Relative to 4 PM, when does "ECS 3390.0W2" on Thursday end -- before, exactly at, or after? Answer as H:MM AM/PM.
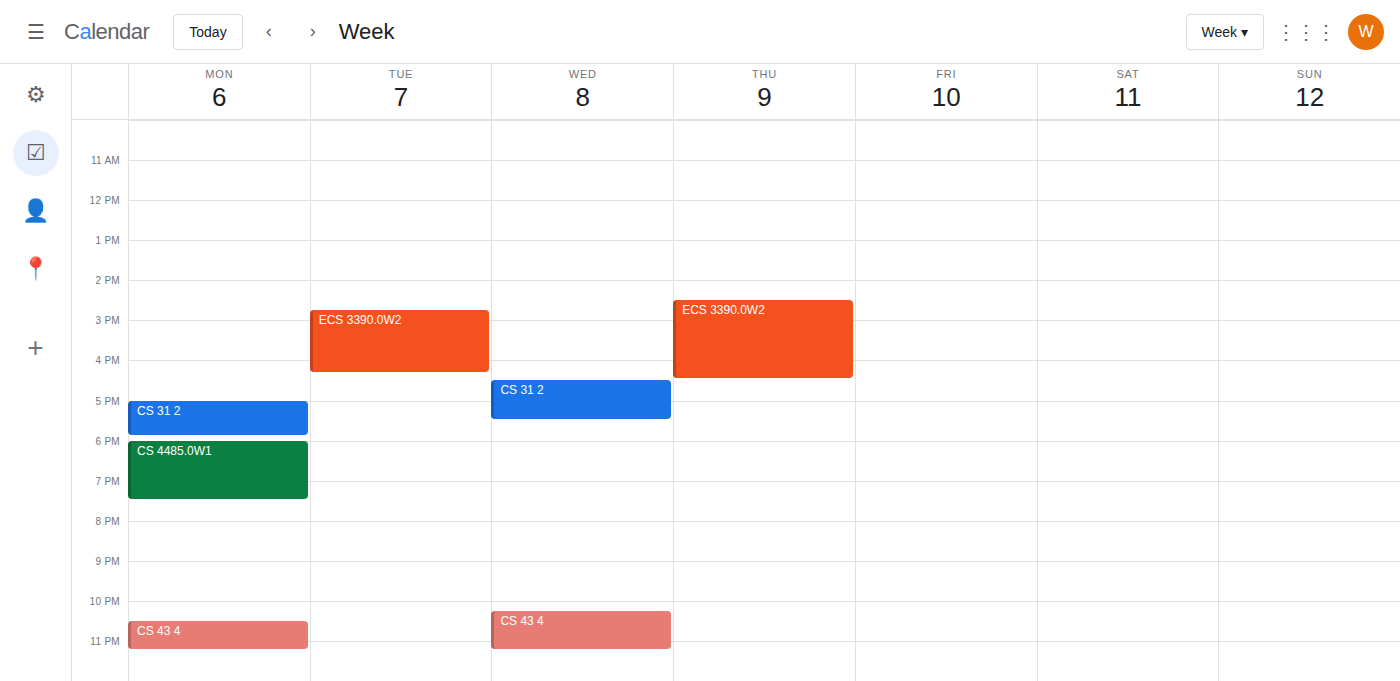
4:30 PM -- after 4 PM, 30 minutes below the 4 PM line.